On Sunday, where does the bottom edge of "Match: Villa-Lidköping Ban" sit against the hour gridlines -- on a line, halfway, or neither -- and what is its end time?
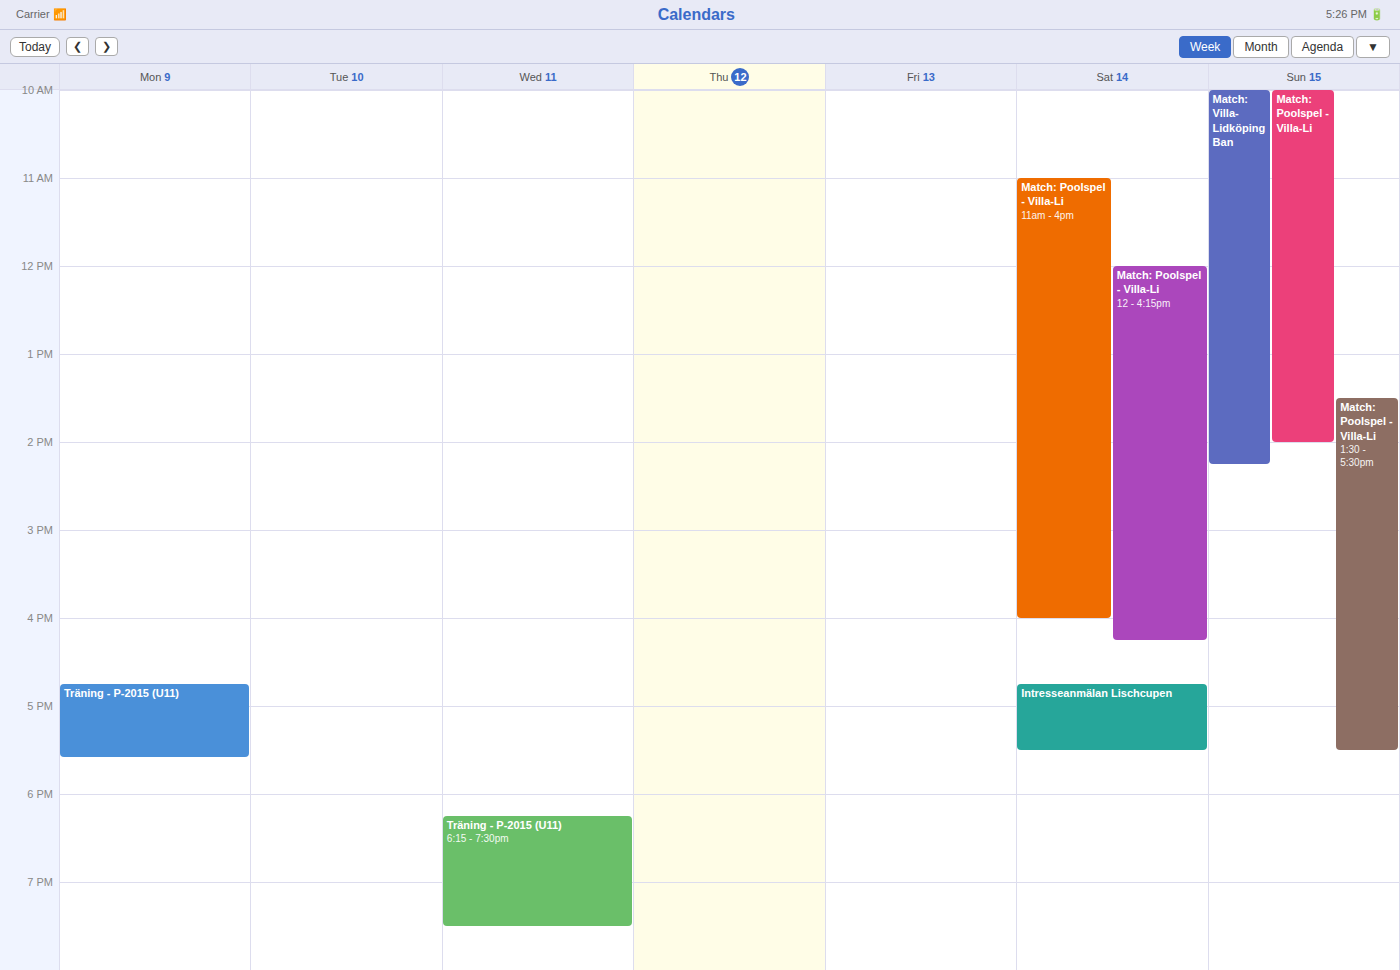
2:15 PM -- neither: a quarter of the way from the 2 PM line to the 3 PM line.